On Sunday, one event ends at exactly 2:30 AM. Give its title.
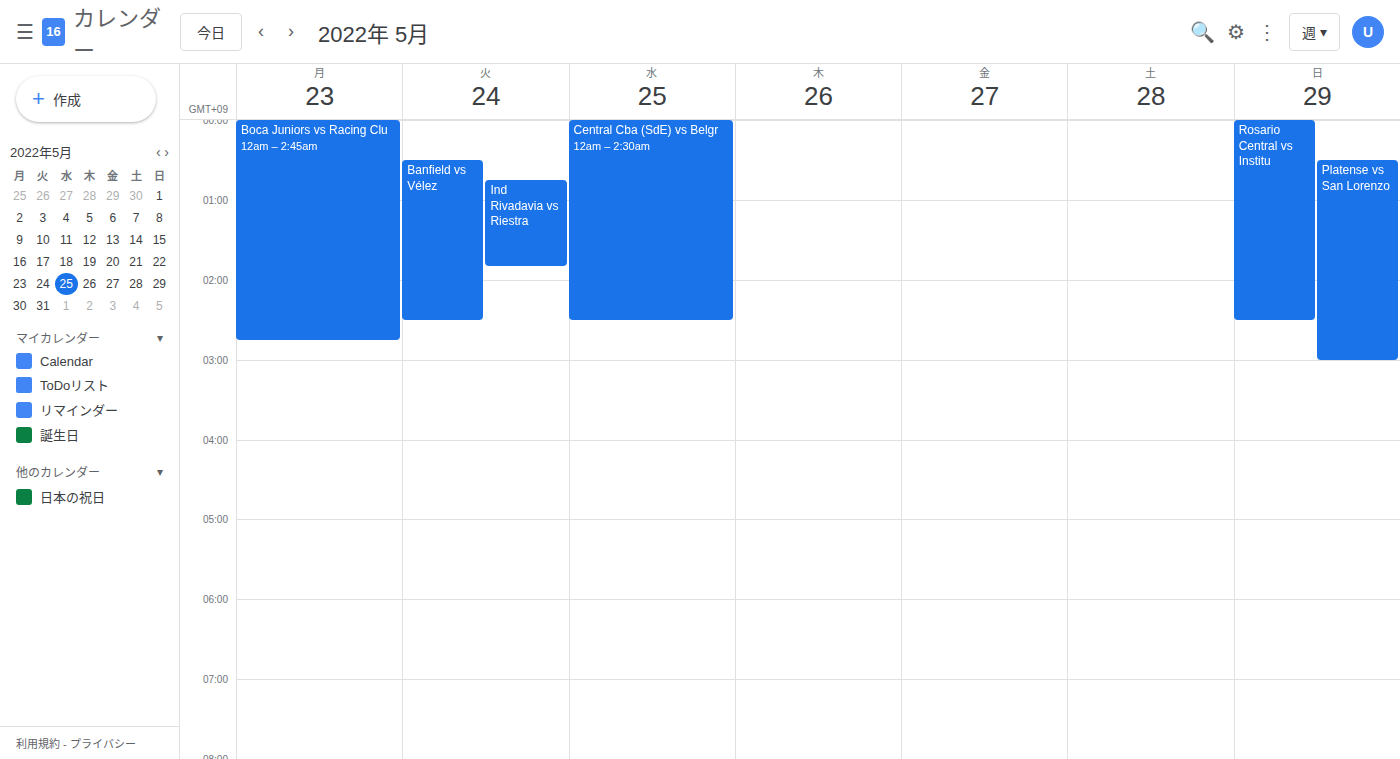
"Rosario Central vs Institu"